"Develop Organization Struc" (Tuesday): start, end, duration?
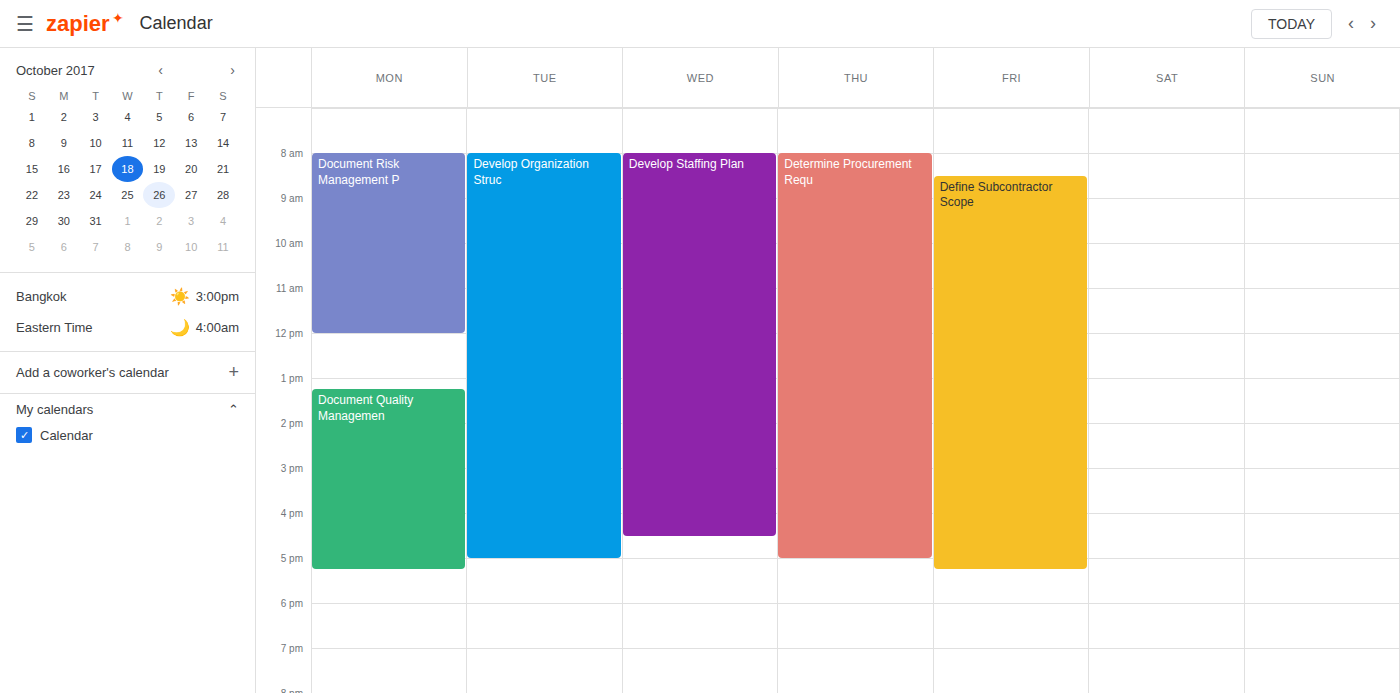
8:00 AM to 5:00 PM, 9 hours